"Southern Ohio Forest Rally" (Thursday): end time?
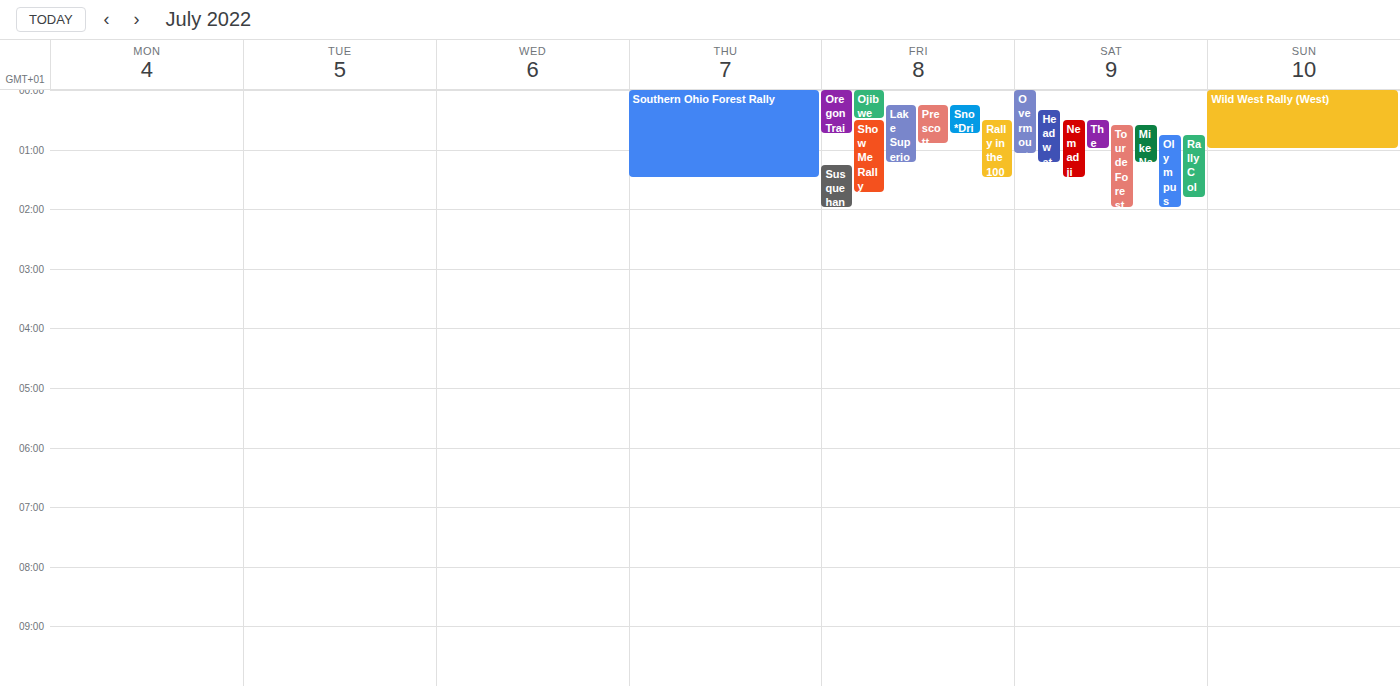
1:30 AM